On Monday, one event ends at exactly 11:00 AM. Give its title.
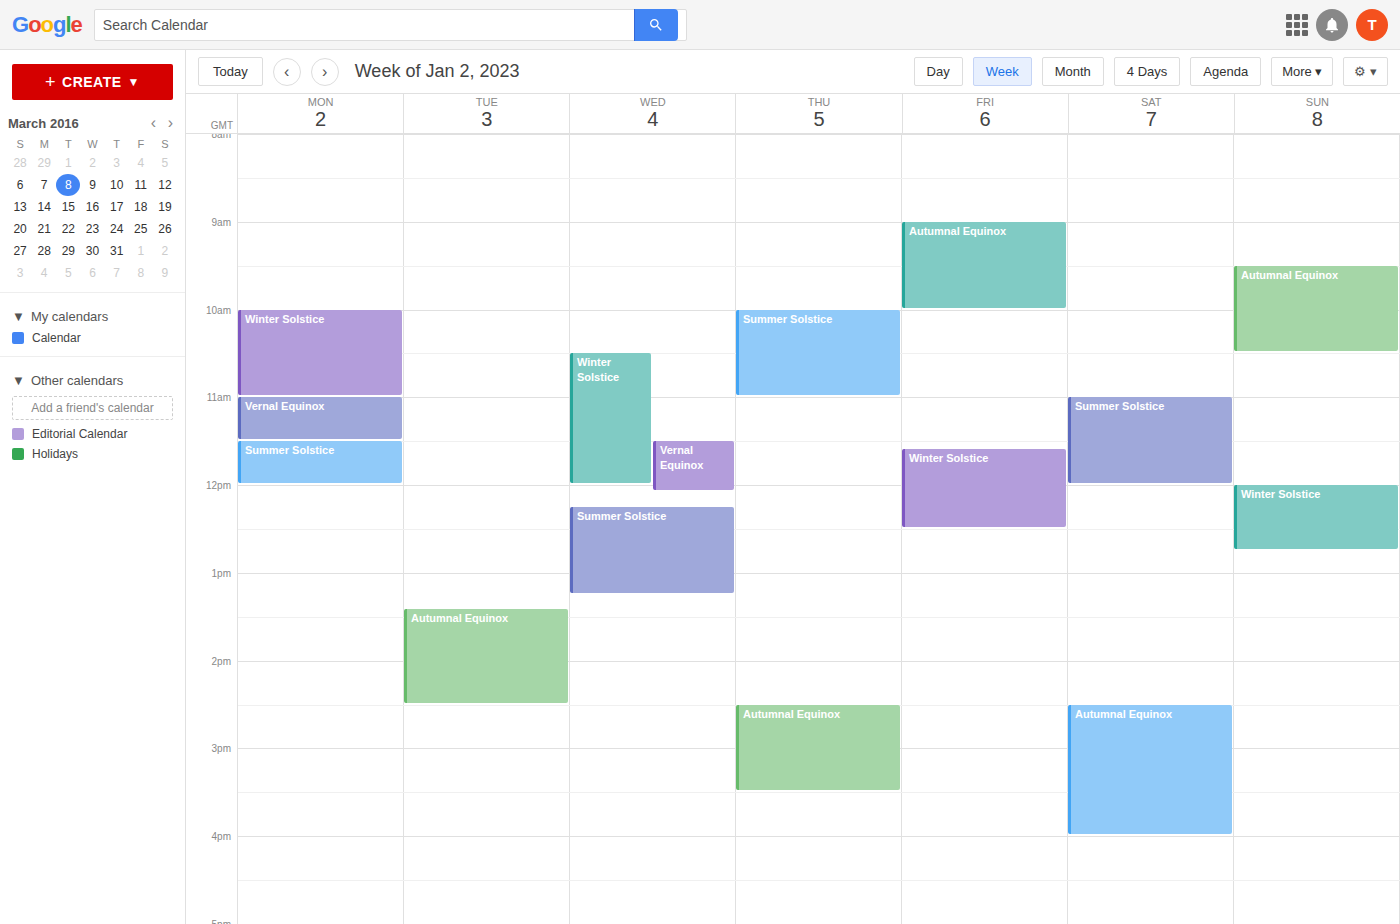
"Winter Solstice"